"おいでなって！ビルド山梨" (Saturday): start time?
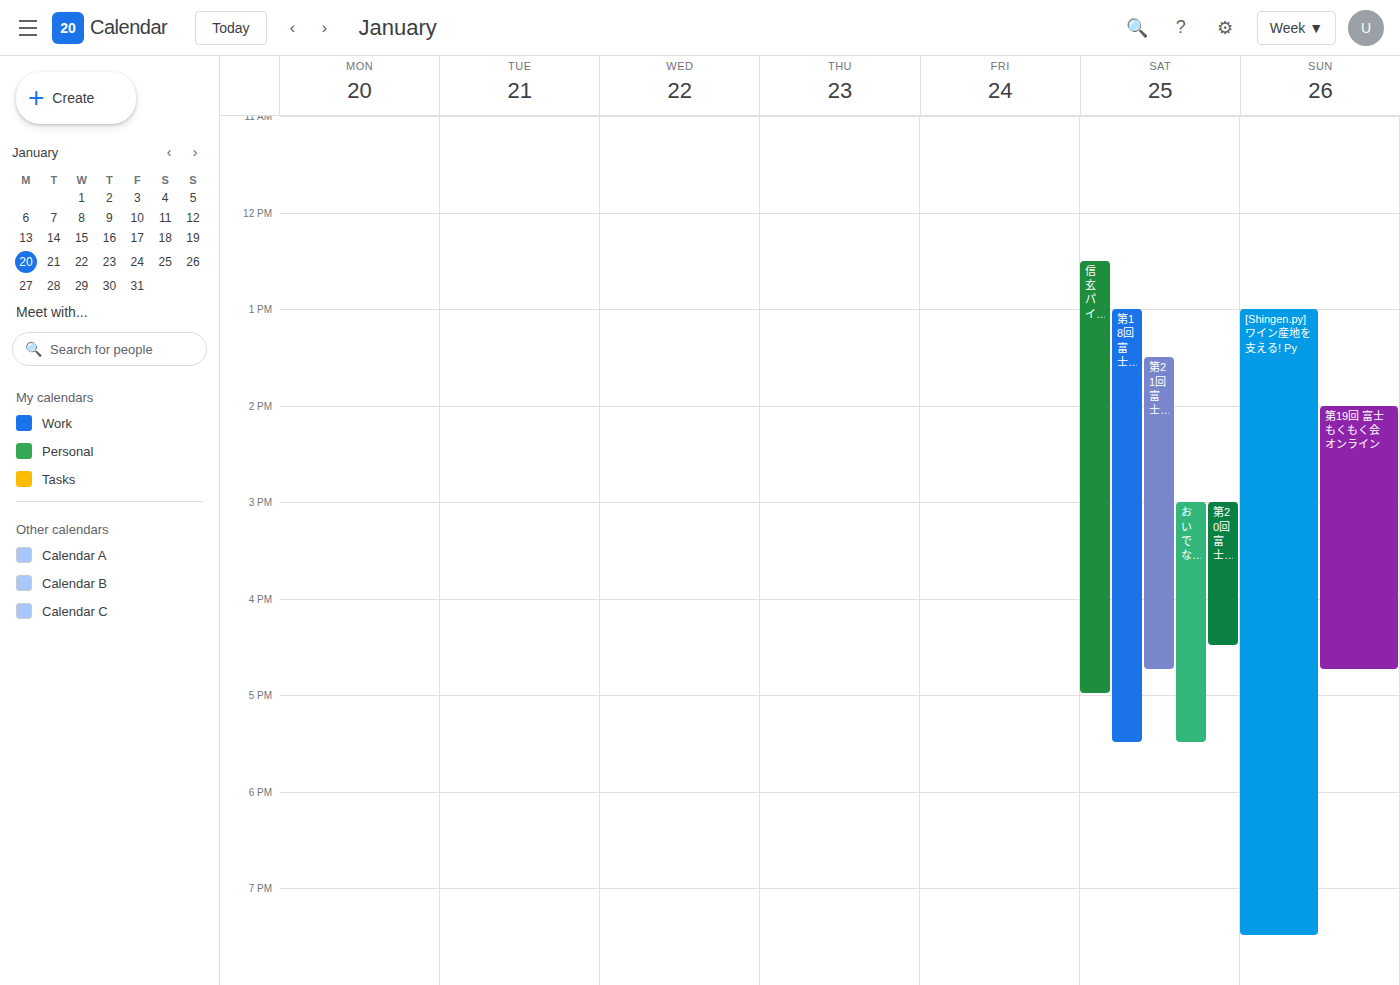
3:00 PM